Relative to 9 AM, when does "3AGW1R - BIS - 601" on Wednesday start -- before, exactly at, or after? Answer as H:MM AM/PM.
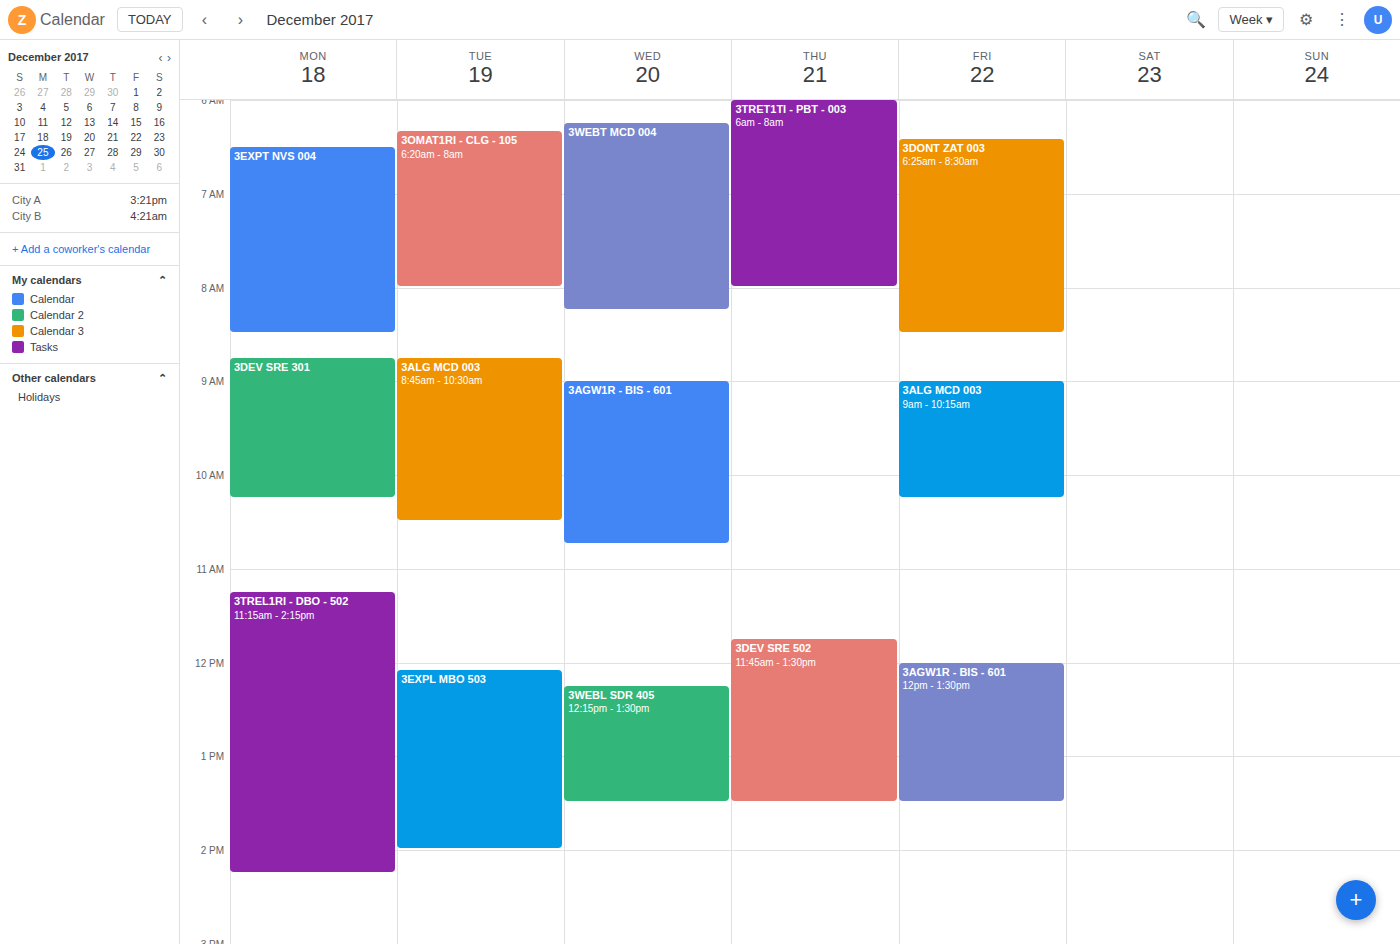
9:00 AM -- exactly at 9 AM, on the 9 AM line.